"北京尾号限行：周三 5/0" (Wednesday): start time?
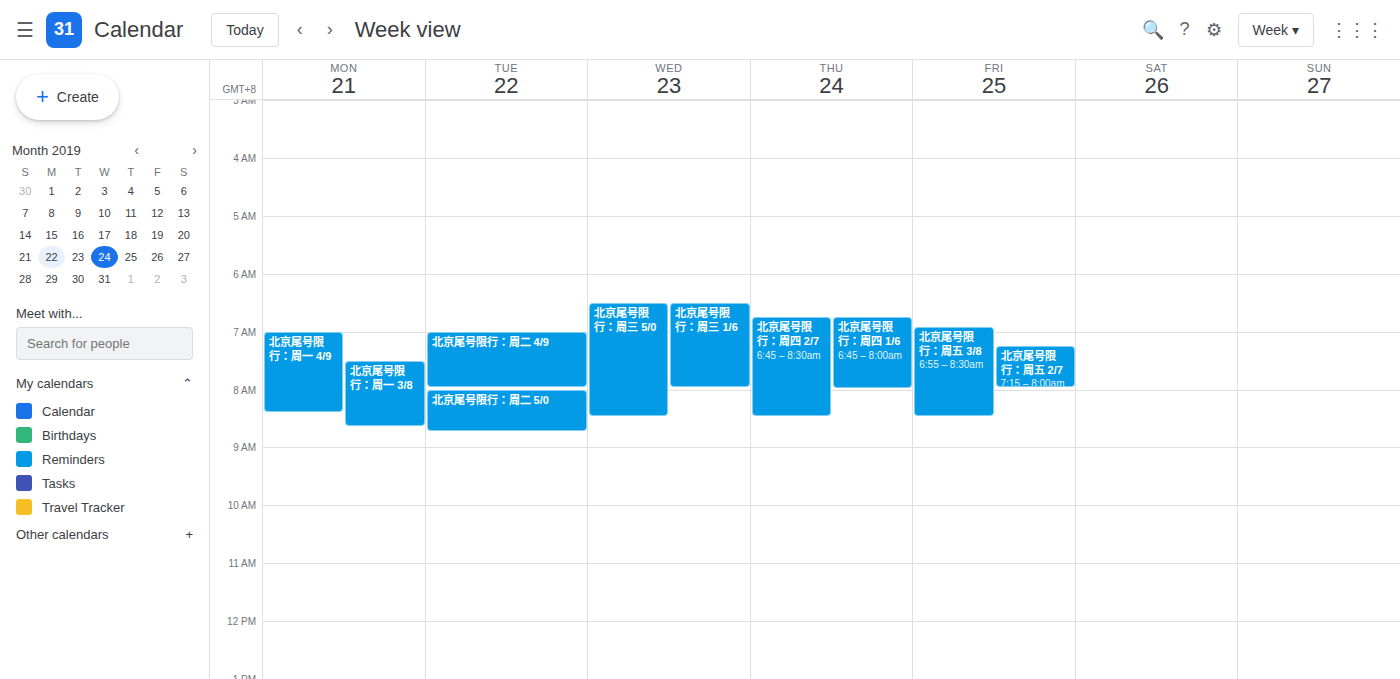
06:30